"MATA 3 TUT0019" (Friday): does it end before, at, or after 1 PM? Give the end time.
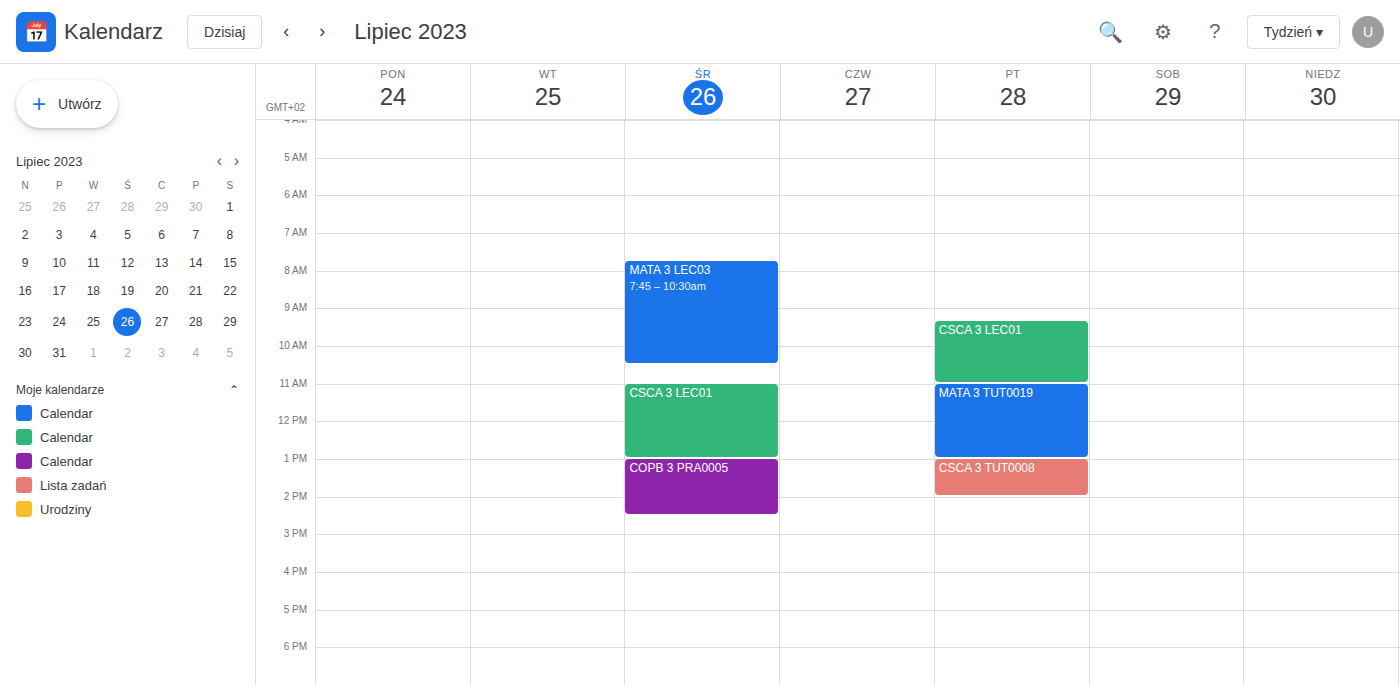
1:00 PM -- exactly at 1 PM, on the 1 PM line.